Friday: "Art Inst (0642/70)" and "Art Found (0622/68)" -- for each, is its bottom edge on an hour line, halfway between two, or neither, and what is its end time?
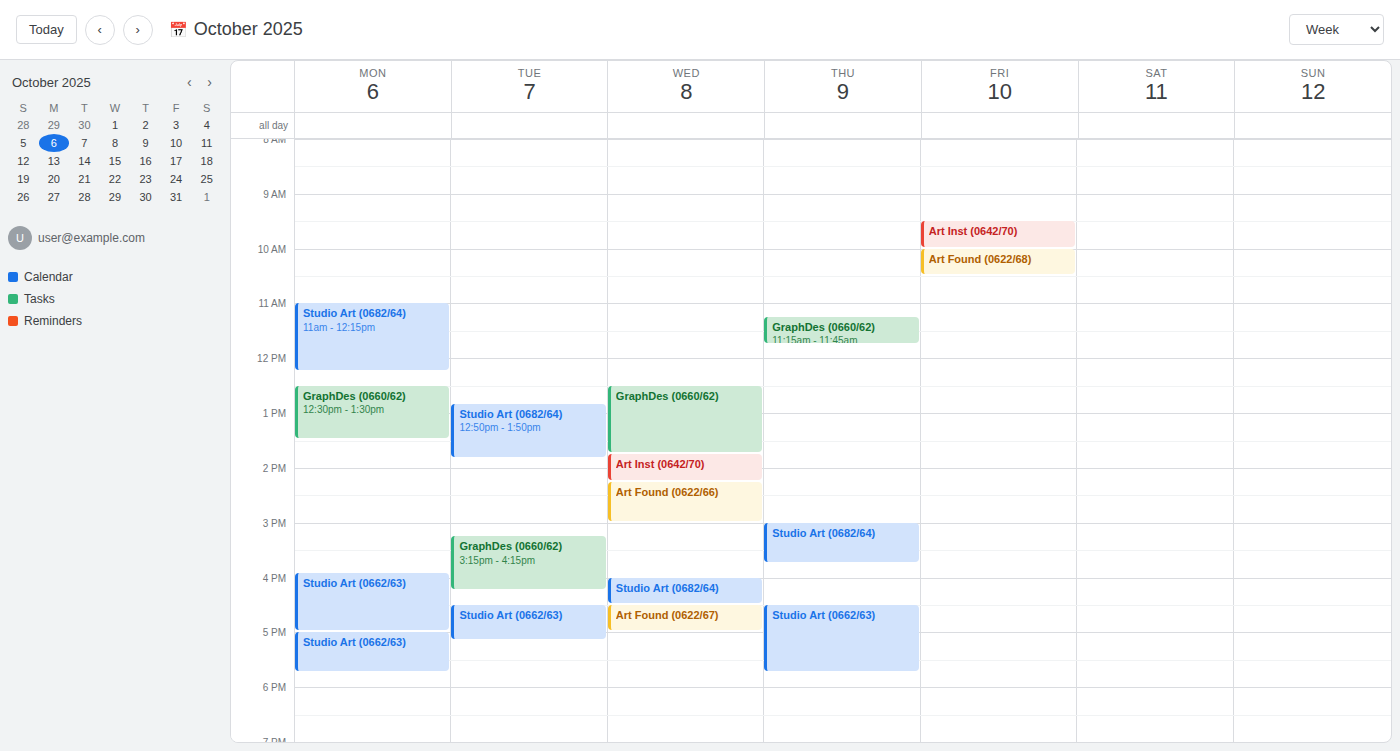
"Art Inst (0642/70)": 10:00 AM, exactly on the 10 AM line. "Art Found (0622/68)": 10:30 AM, halfway between the 10 AM and 11 AM lines.